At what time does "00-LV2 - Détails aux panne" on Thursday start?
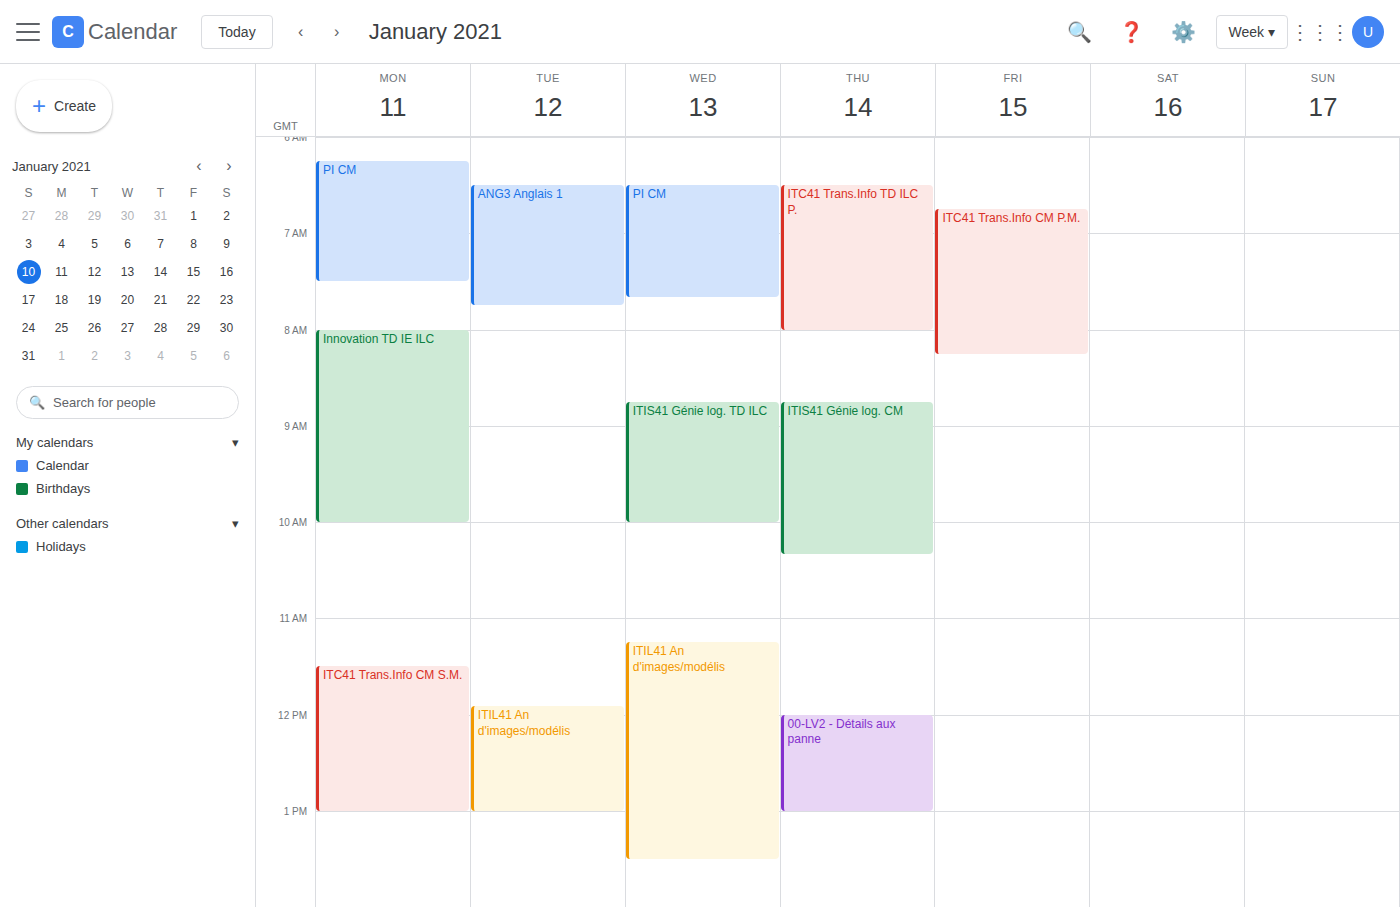
12:00 PM